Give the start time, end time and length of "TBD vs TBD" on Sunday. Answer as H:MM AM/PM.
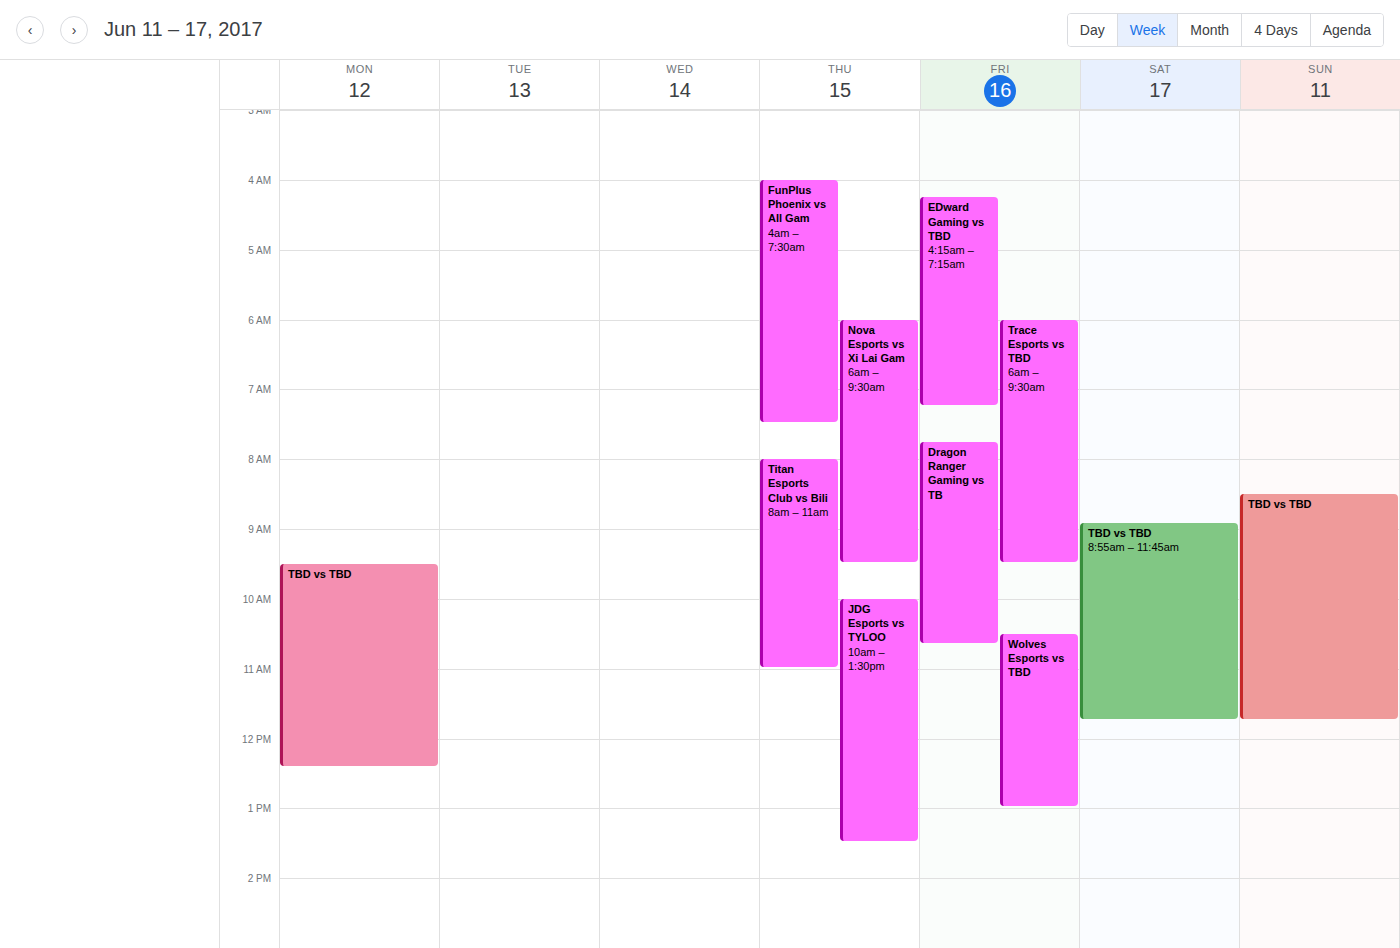
8:30 AM to 11:45 AM, 3 hours 15 minutes